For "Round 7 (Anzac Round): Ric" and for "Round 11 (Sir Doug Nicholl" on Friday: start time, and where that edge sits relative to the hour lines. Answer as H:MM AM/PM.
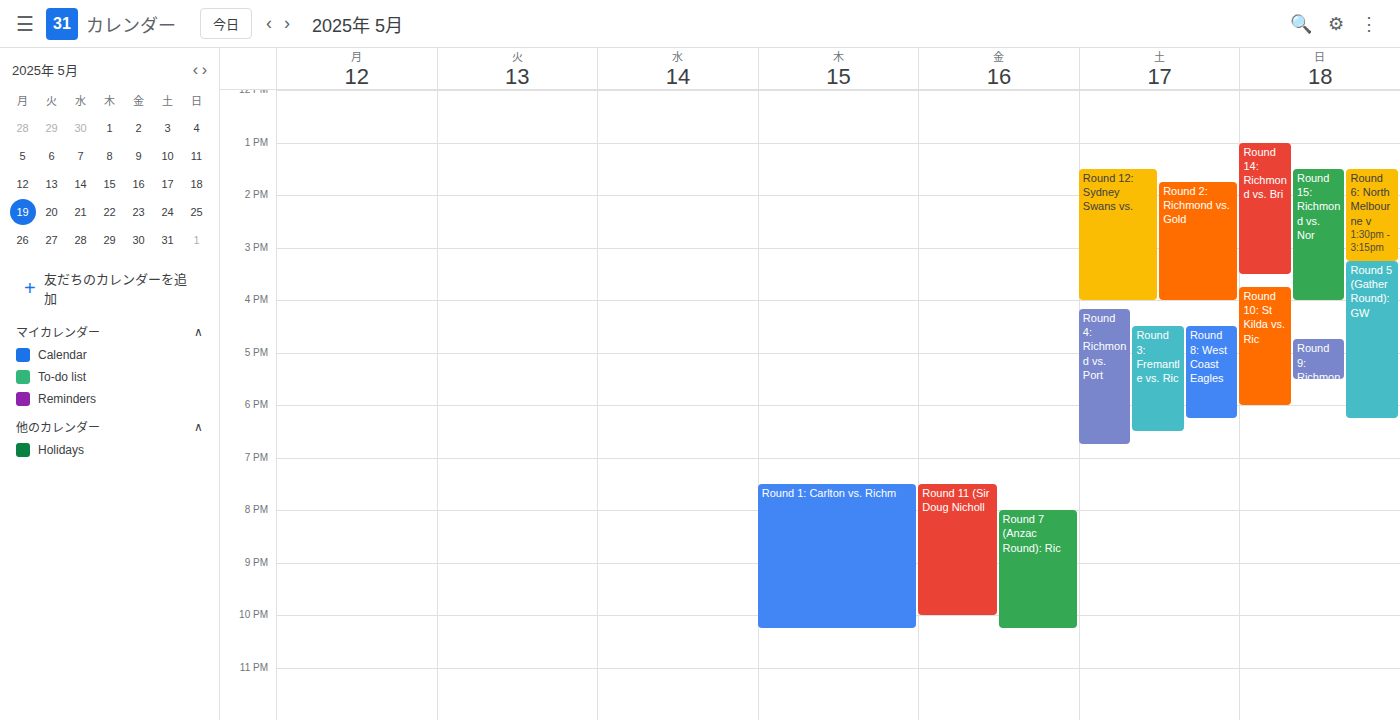
"Round 7 (Anzac Round): Ric": 8:00 PM, exactly on the 8 PM line. "Round 11 (Sir Doug Nicholl": 7:30 PM, halfway between the 7 PM and 8 PM lines.